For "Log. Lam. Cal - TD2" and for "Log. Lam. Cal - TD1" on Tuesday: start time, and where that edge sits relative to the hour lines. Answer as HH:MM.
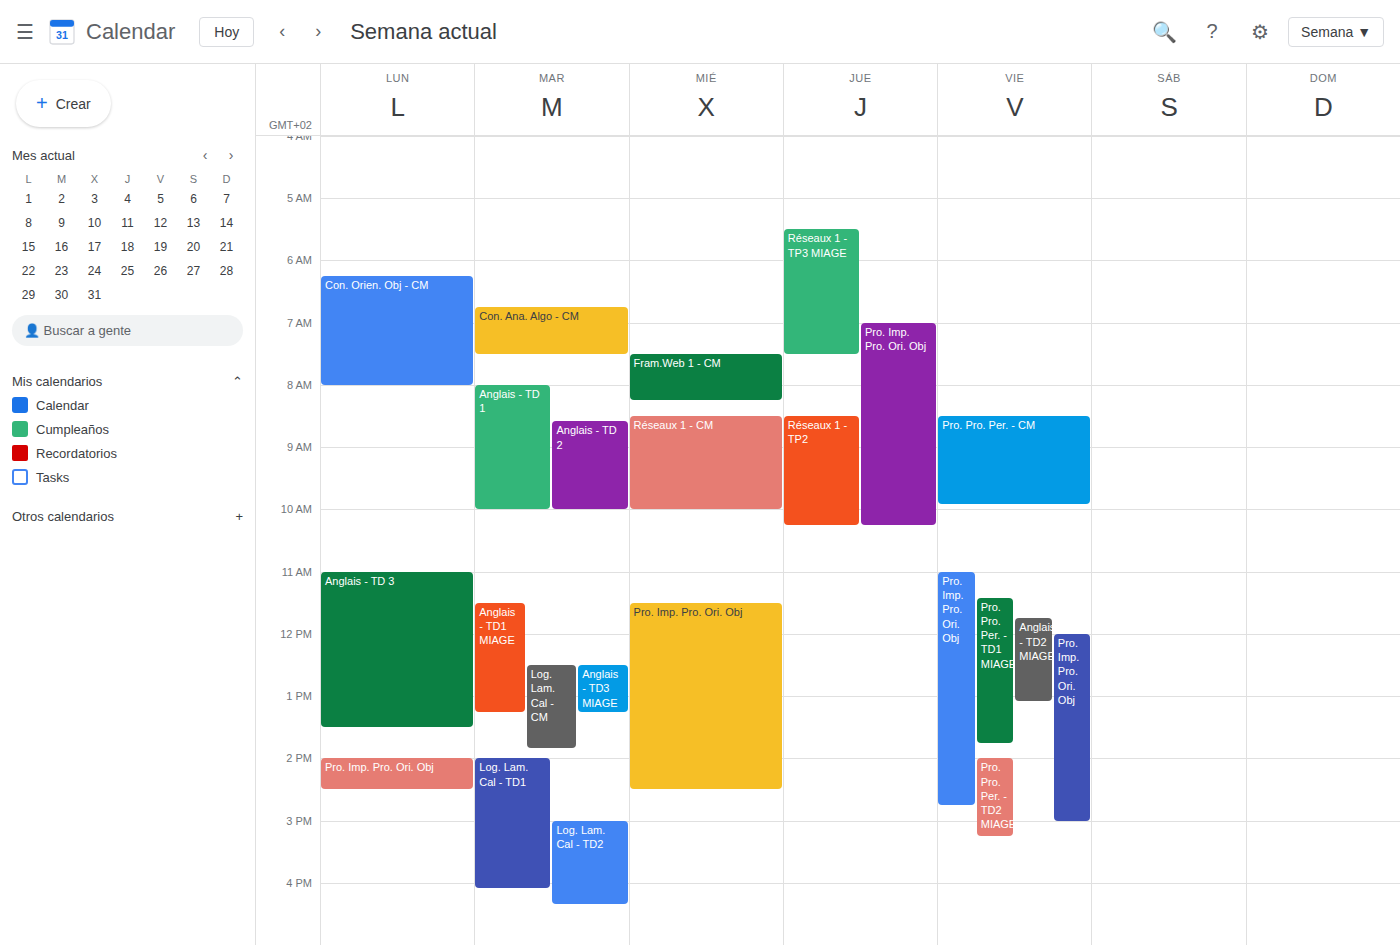
"Log. Lam. Cal - TD2": 15:00, exactly on the 15:00 line. "Log. Lam. Cal - TD1": 14:00, exactly on the 14:00 line.